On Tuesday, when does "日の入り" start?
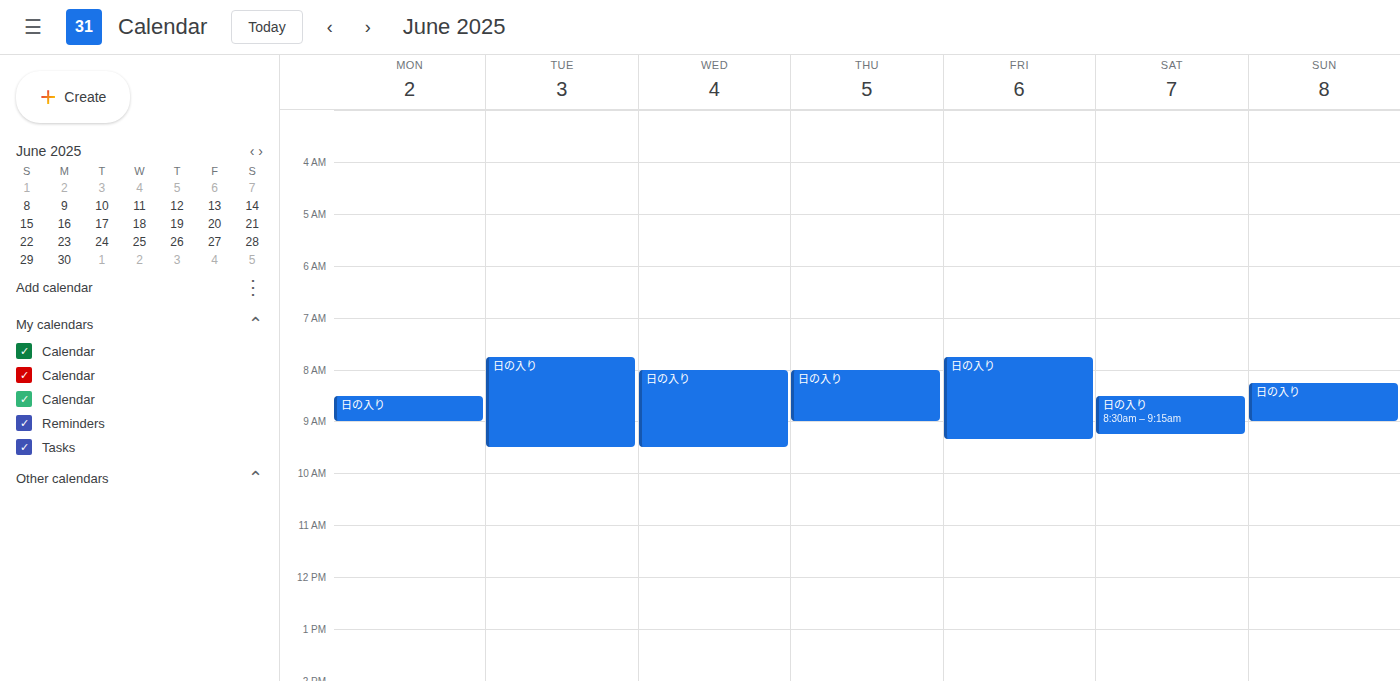
7:45 AM